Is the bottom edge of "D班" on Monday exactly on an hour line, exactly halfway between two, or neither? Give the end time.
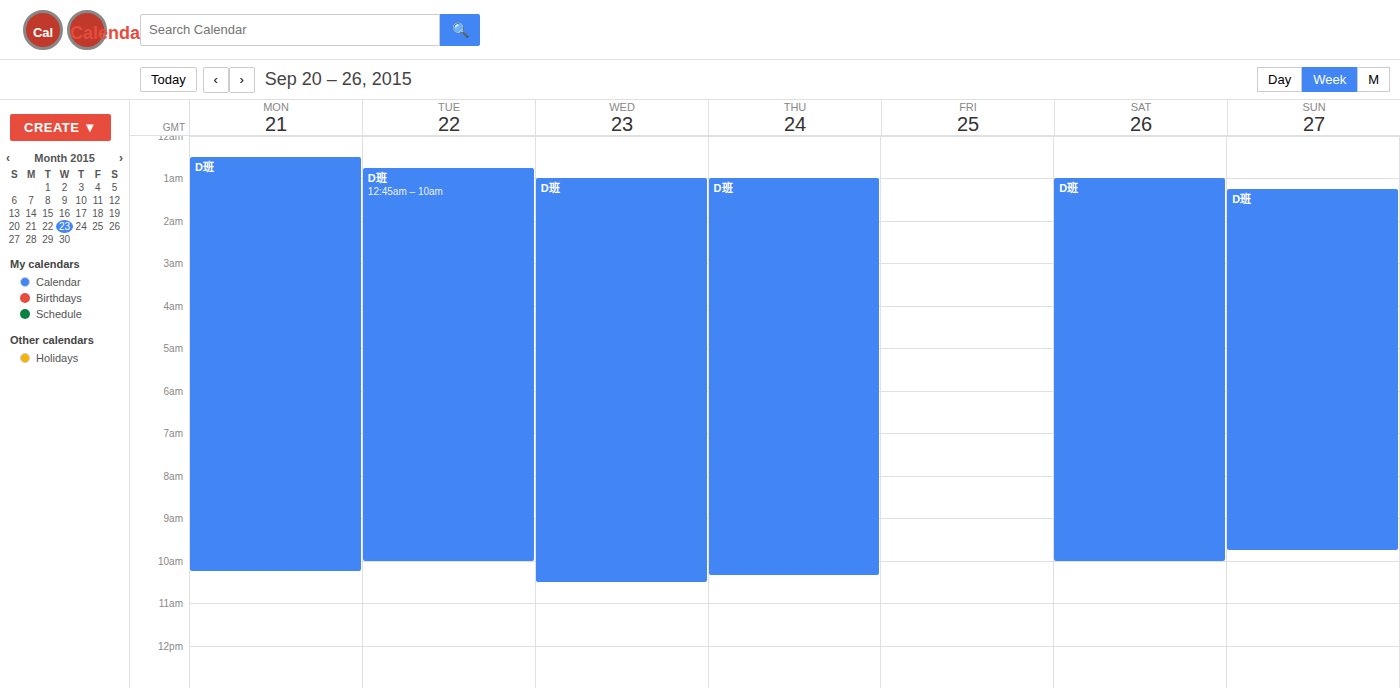
10:15 AM -- neither: a quarter of the way from the 10 AM line to the 11 AM line.